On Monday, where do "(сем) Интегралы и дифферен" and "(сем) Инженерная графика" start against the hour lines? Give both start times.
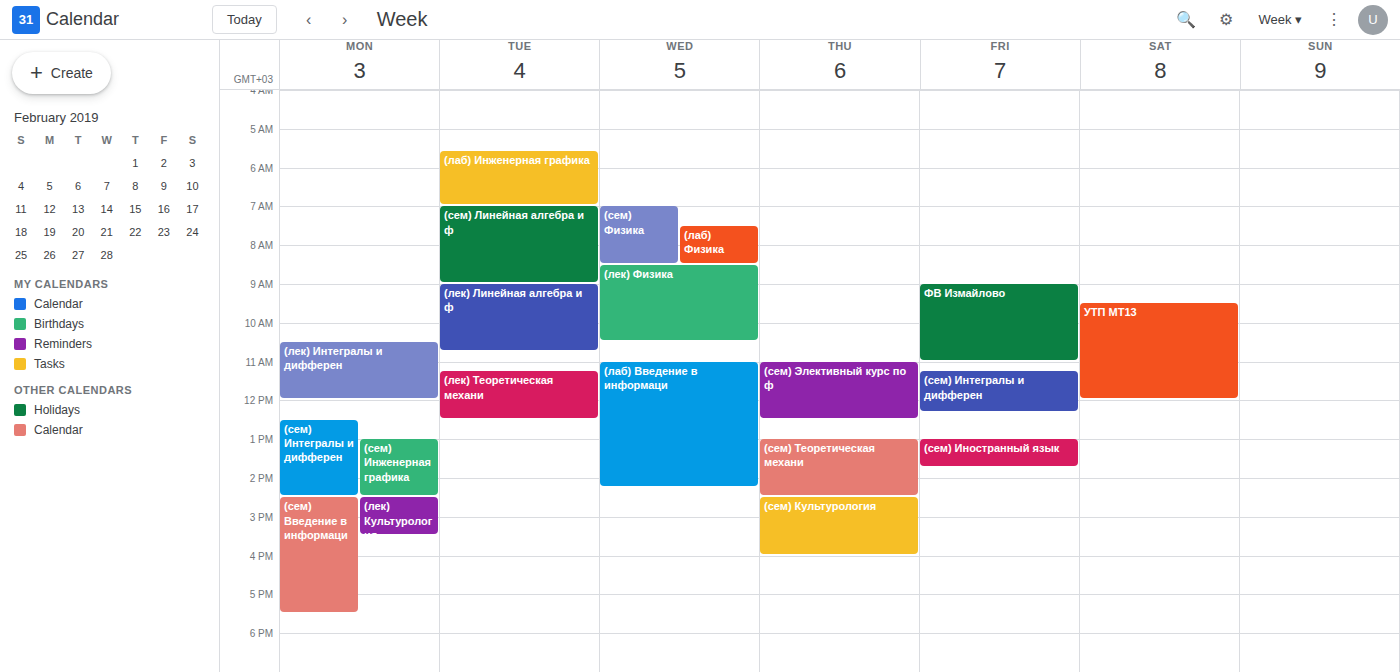
"(сем) Интегралы и дифферен": 12:30 PM, halfway between the 12 PM and 1 PM lines. "(сем) Инженерная графика": 1:00 PM, exactly on the 1 PM line.